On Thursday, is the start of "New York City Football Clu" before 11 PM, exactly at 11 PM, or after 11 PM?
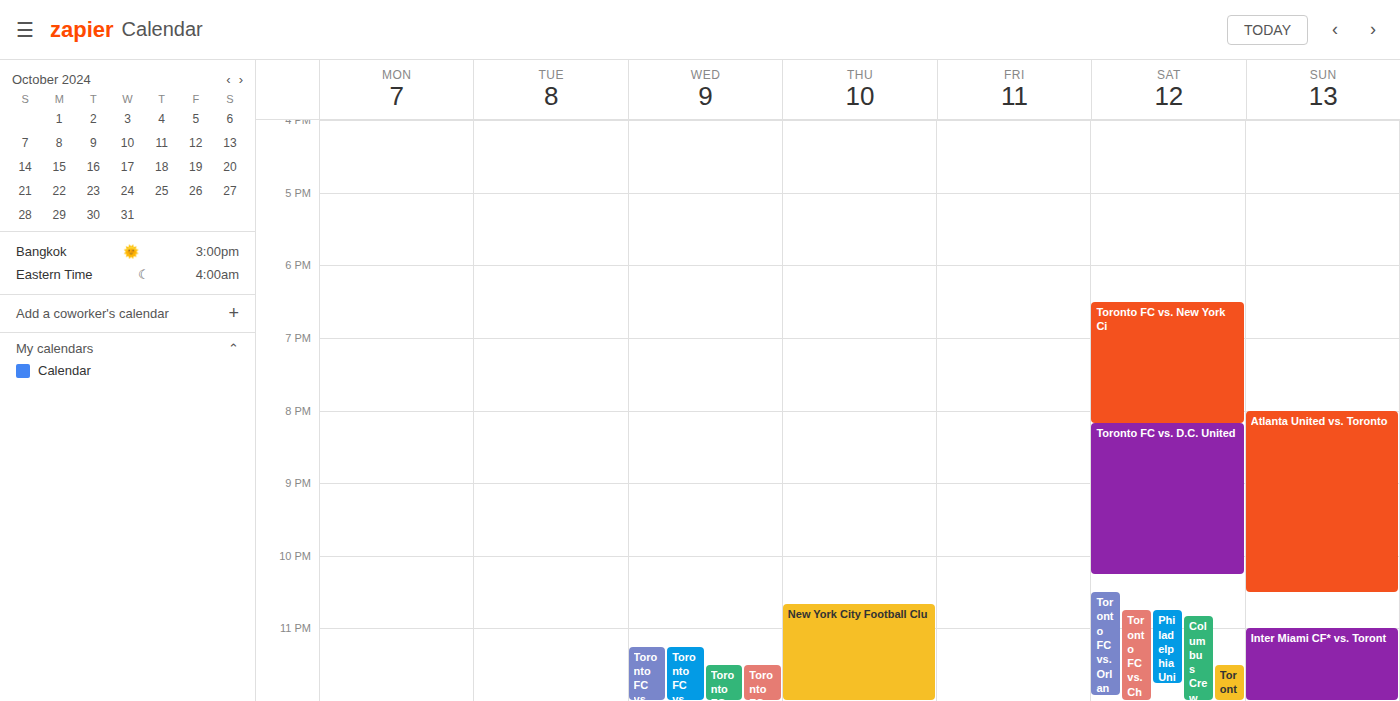
10:40 PM -- before 11 PM, 20 minutes above the 11 PM line.